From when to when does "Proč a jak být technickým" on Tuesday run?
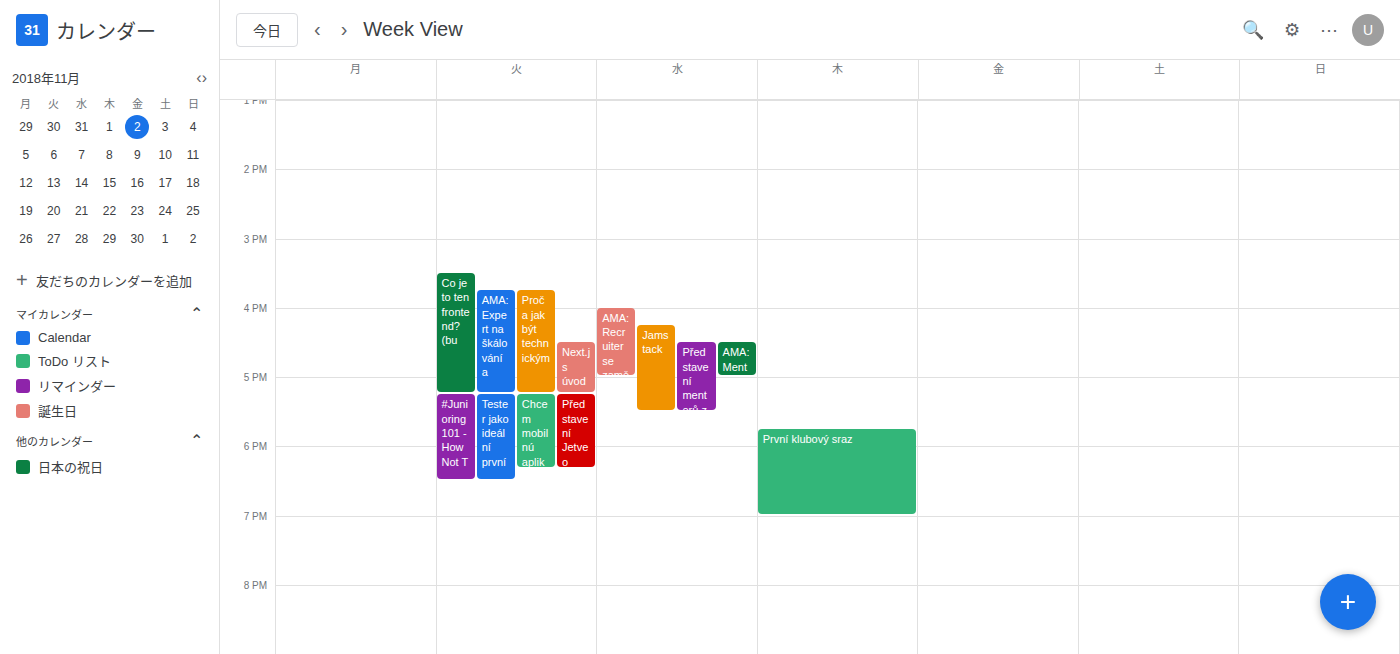
3:45 PM to 5:15 PM